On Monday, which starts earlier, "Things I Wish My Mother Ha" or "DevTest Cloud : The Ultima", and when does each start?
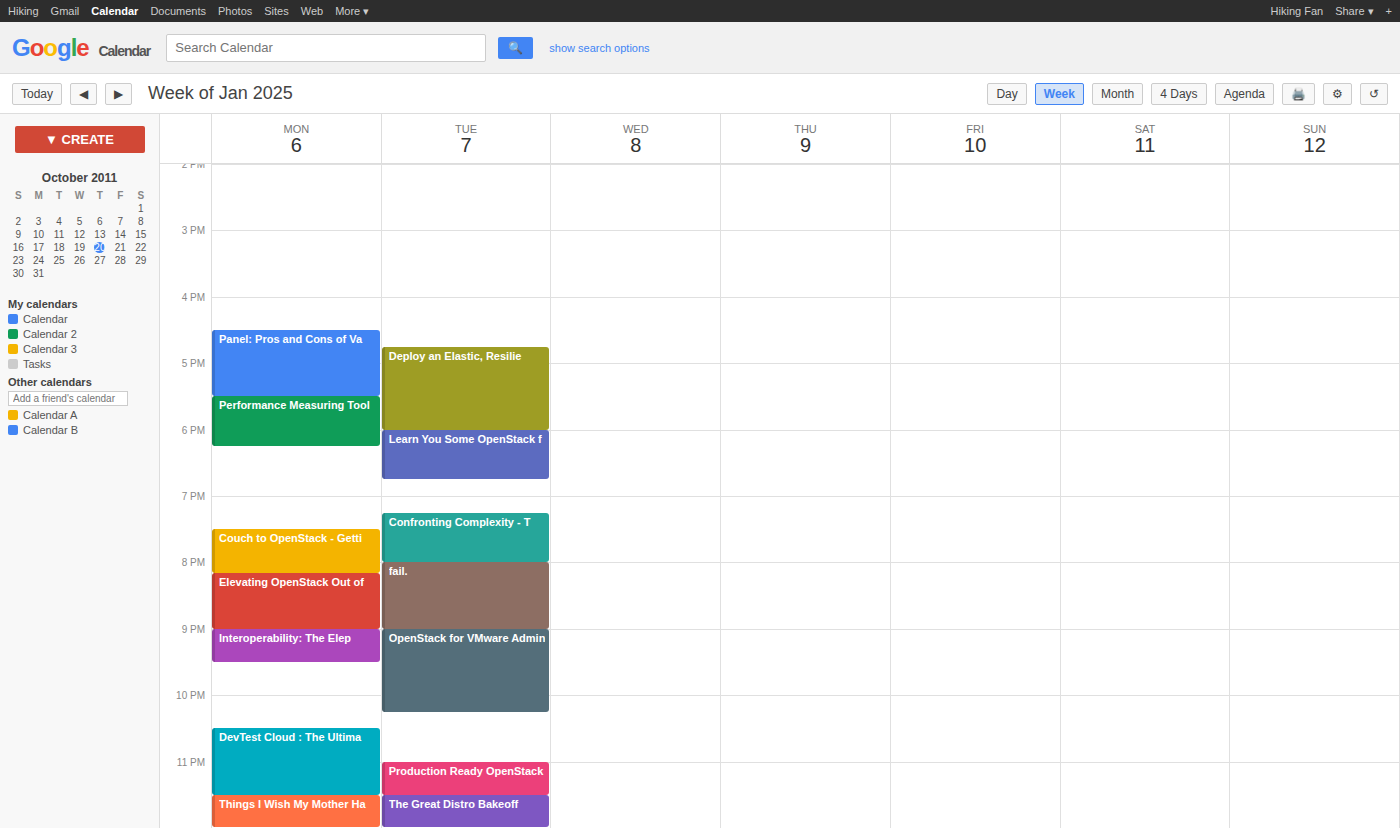
"DevTest Cloud : The Ultima" 10:30 PM; "Things I Wish My Mother Ha" 11:30 PM.